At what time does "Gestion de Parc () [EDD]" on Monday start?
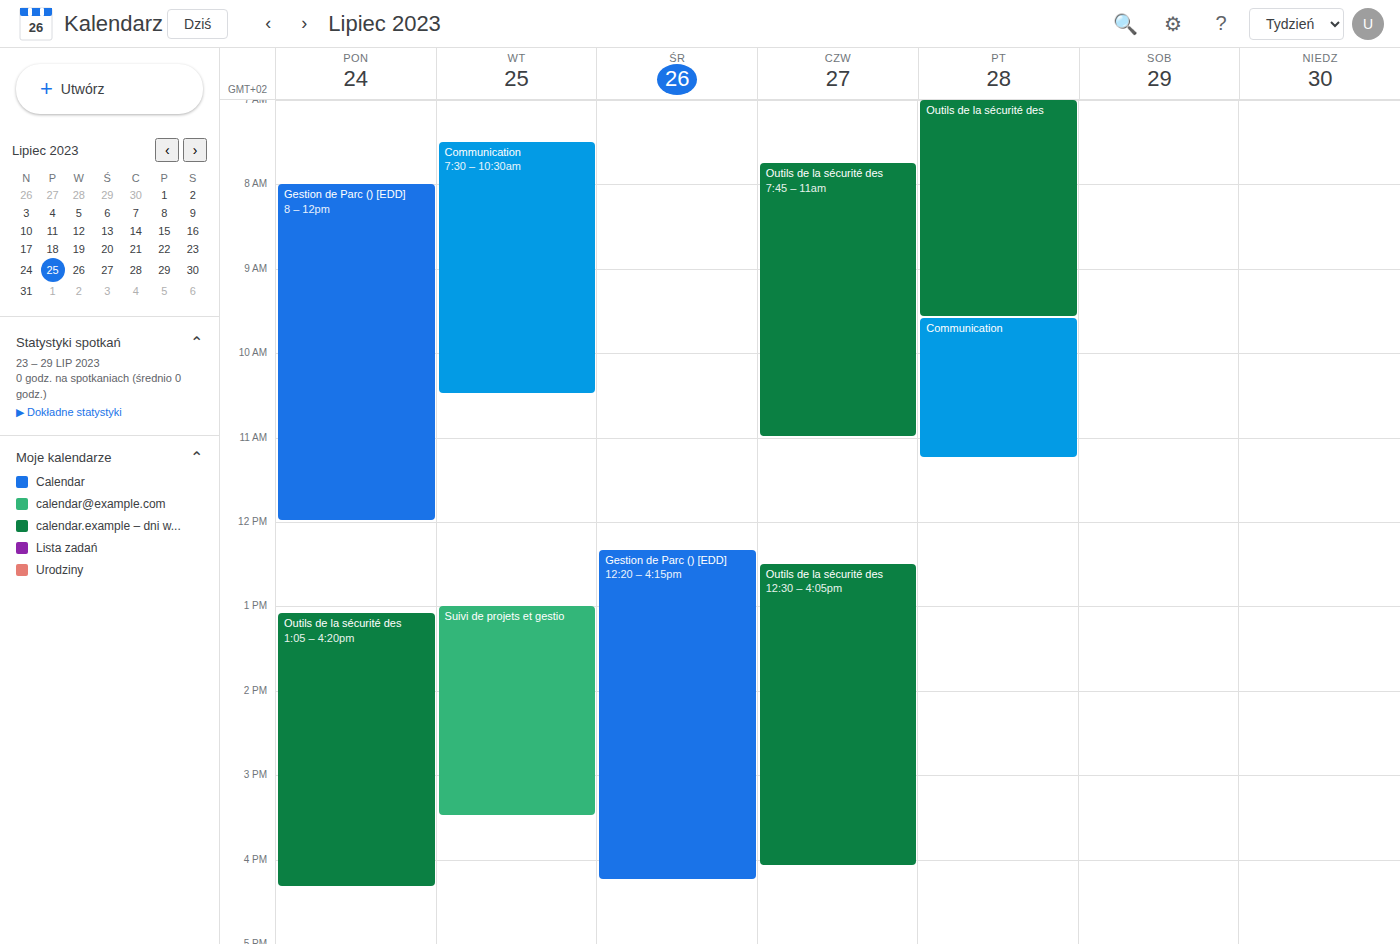
8:00 AM